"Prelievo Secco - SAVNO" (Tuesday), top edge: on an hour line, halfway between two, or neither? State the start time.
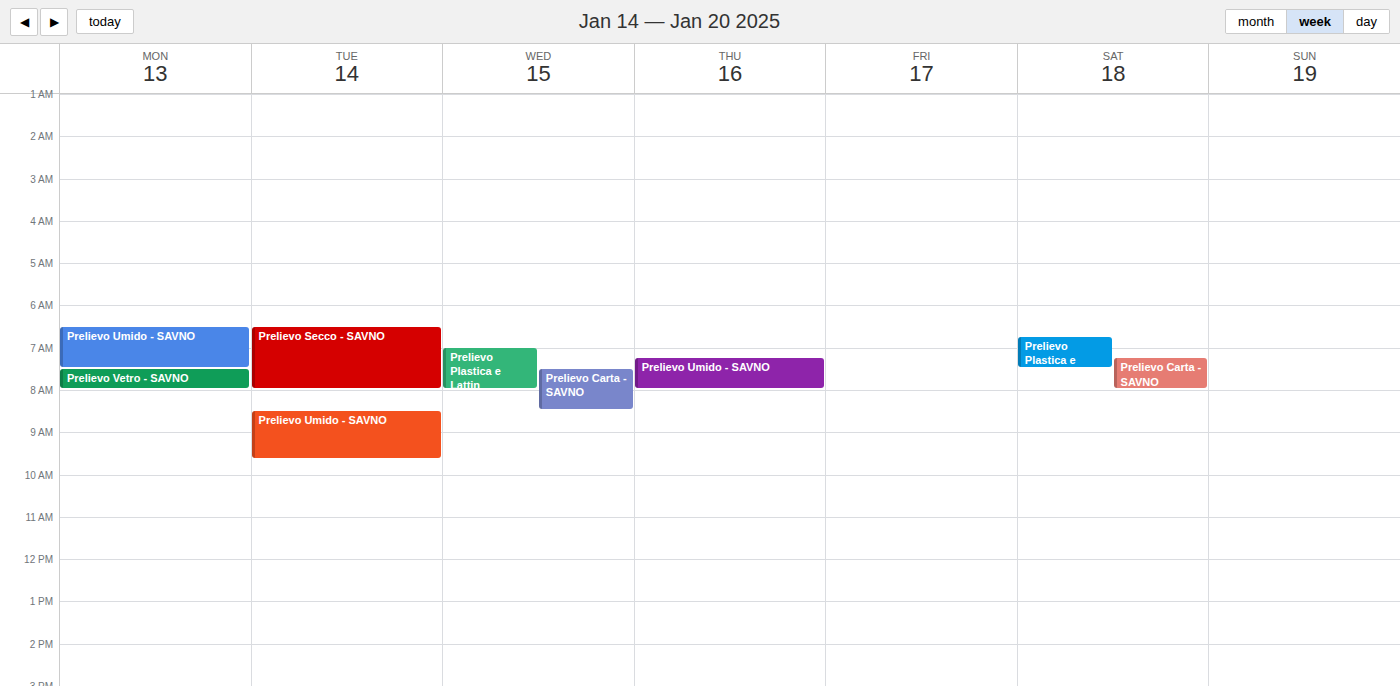
6:30 AM -- halfway between the 6 AM and 7 AM lines.